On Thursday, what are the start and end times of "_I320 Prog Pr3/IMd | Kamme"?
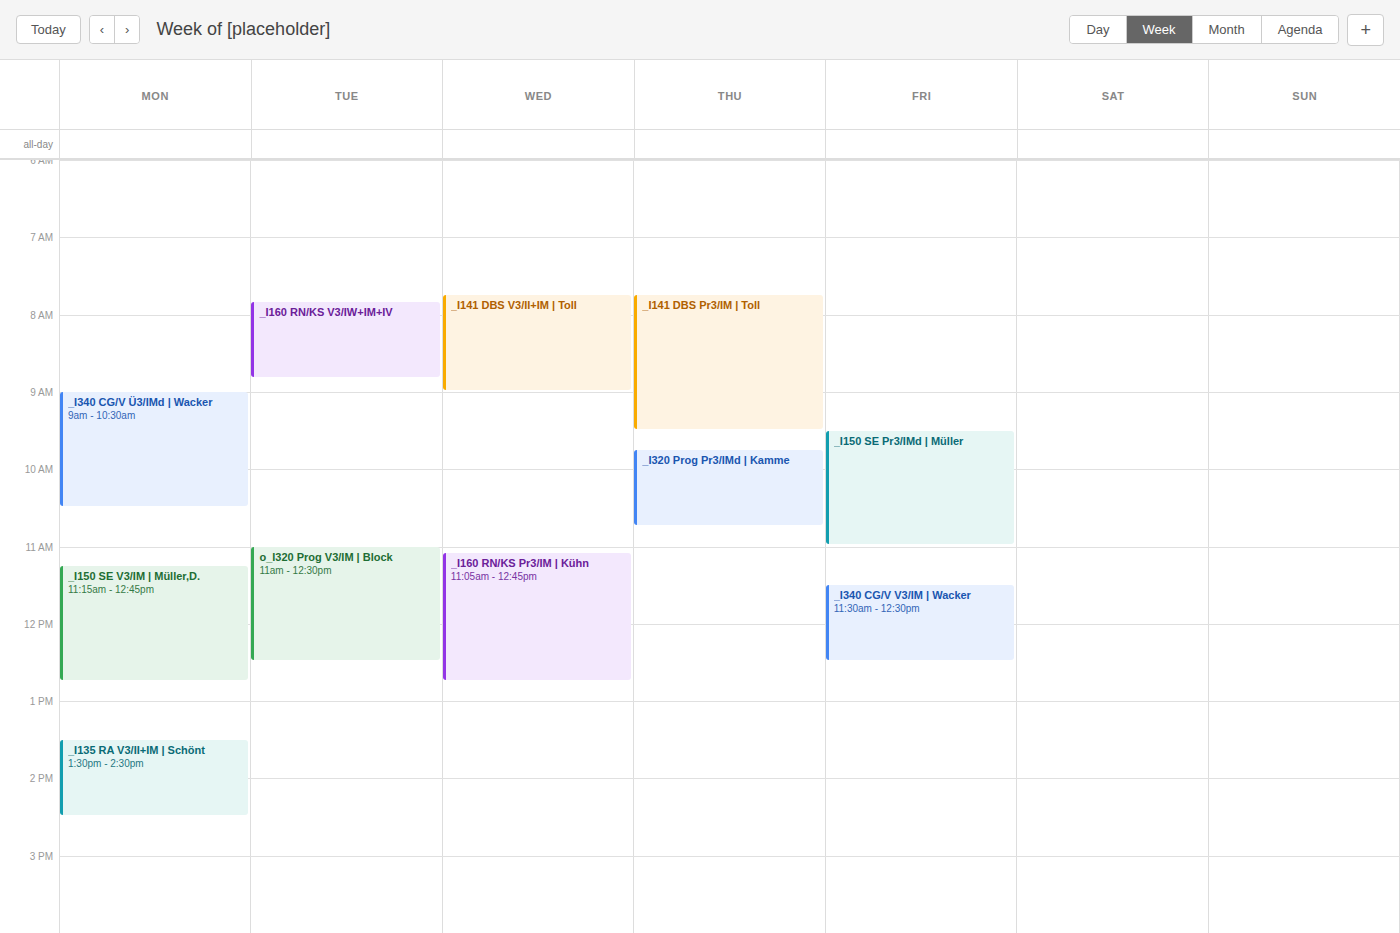
9:45 AM to 10:45 AM